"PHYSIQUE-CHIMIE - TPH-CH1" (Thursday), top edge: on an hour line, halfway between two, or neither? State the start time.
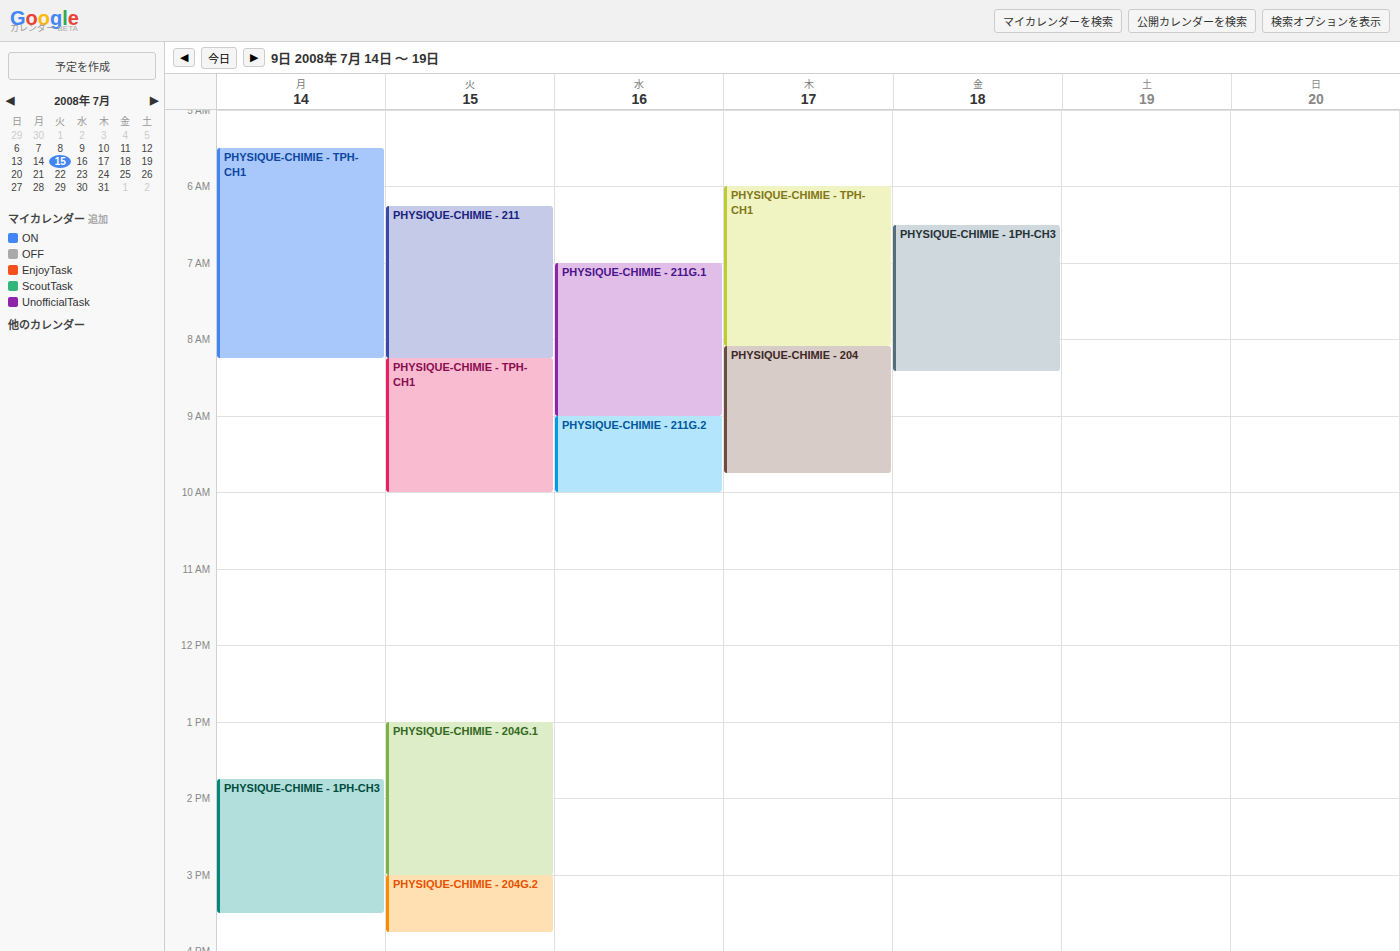
6:00 AM -- exactly on the 6 AM line.